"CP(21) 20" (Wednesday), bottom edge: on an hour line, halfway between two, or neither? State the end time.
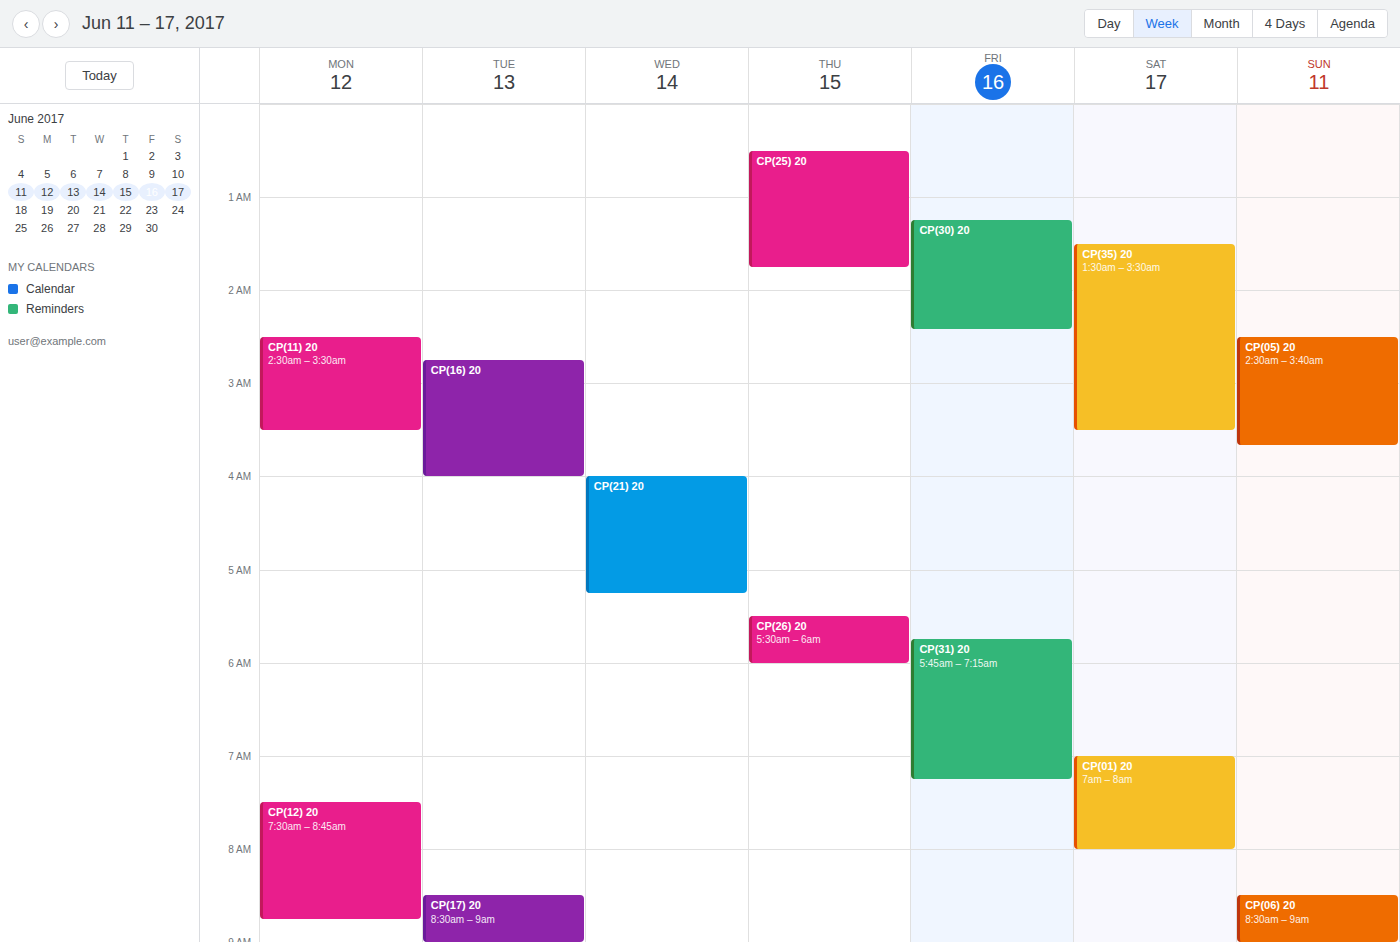
5:15 AM -- neither: a quarter of the way from the 5 AM line to the 6 AM line.